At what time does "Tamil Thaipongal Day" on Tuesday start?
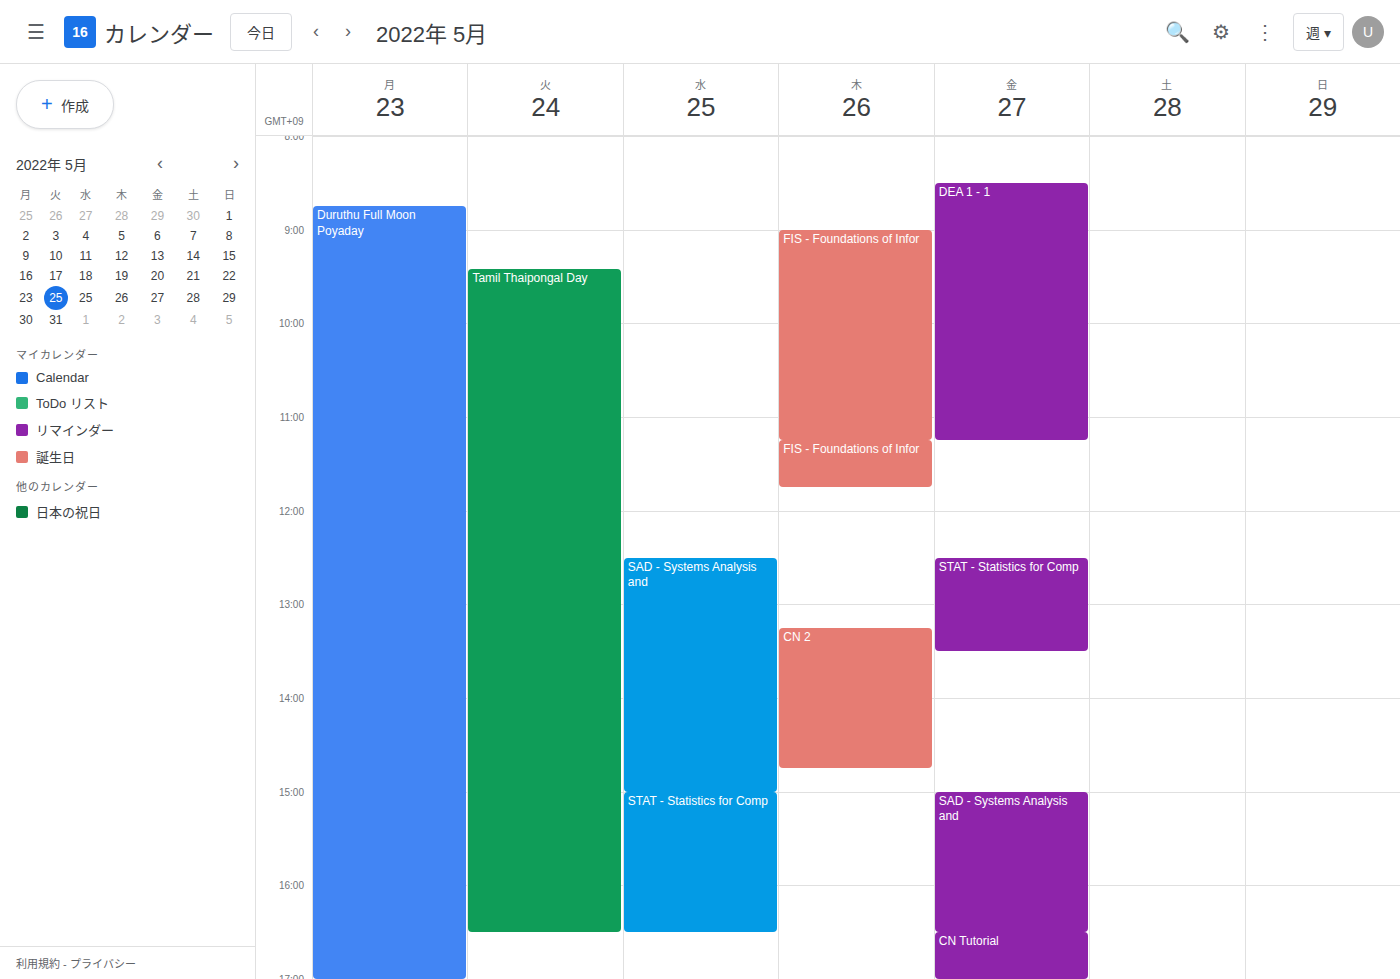
9:25 AM